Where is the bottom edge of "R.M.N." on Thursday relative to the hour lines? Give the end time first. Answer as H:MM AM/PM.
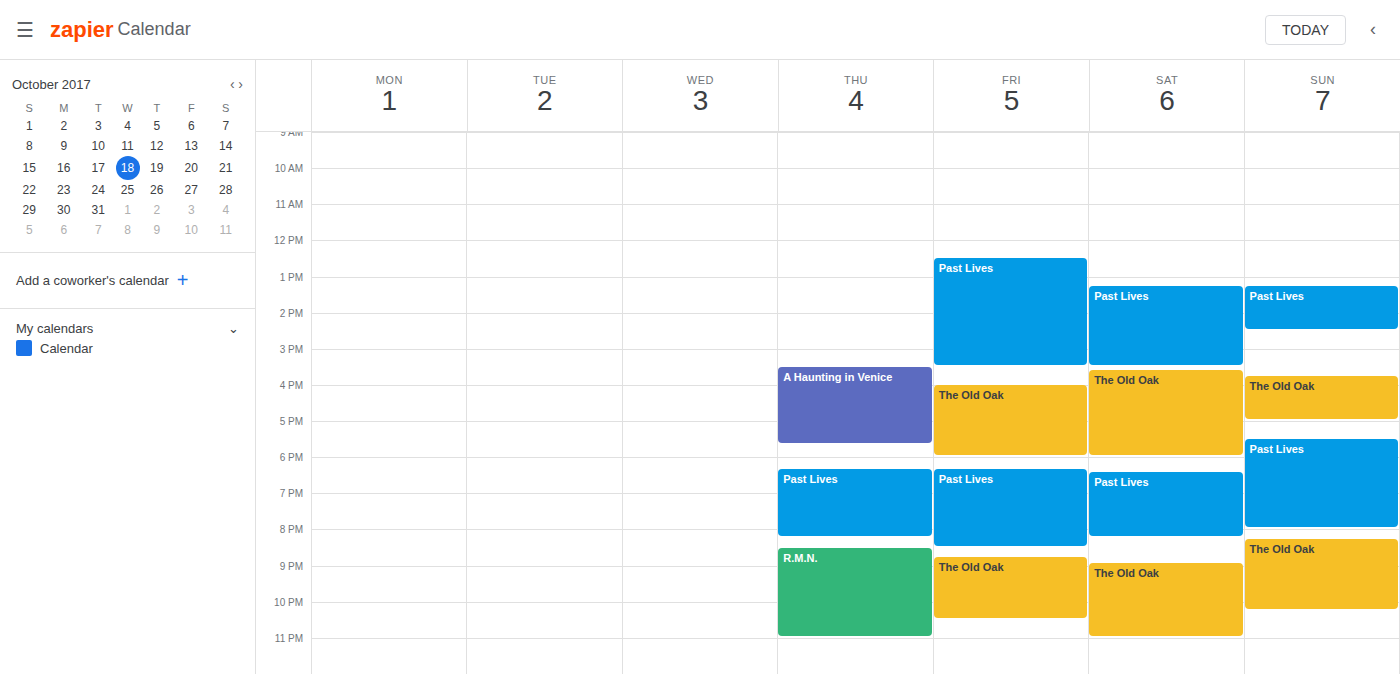
11:00 PM -- exactly on the 11 PM line.